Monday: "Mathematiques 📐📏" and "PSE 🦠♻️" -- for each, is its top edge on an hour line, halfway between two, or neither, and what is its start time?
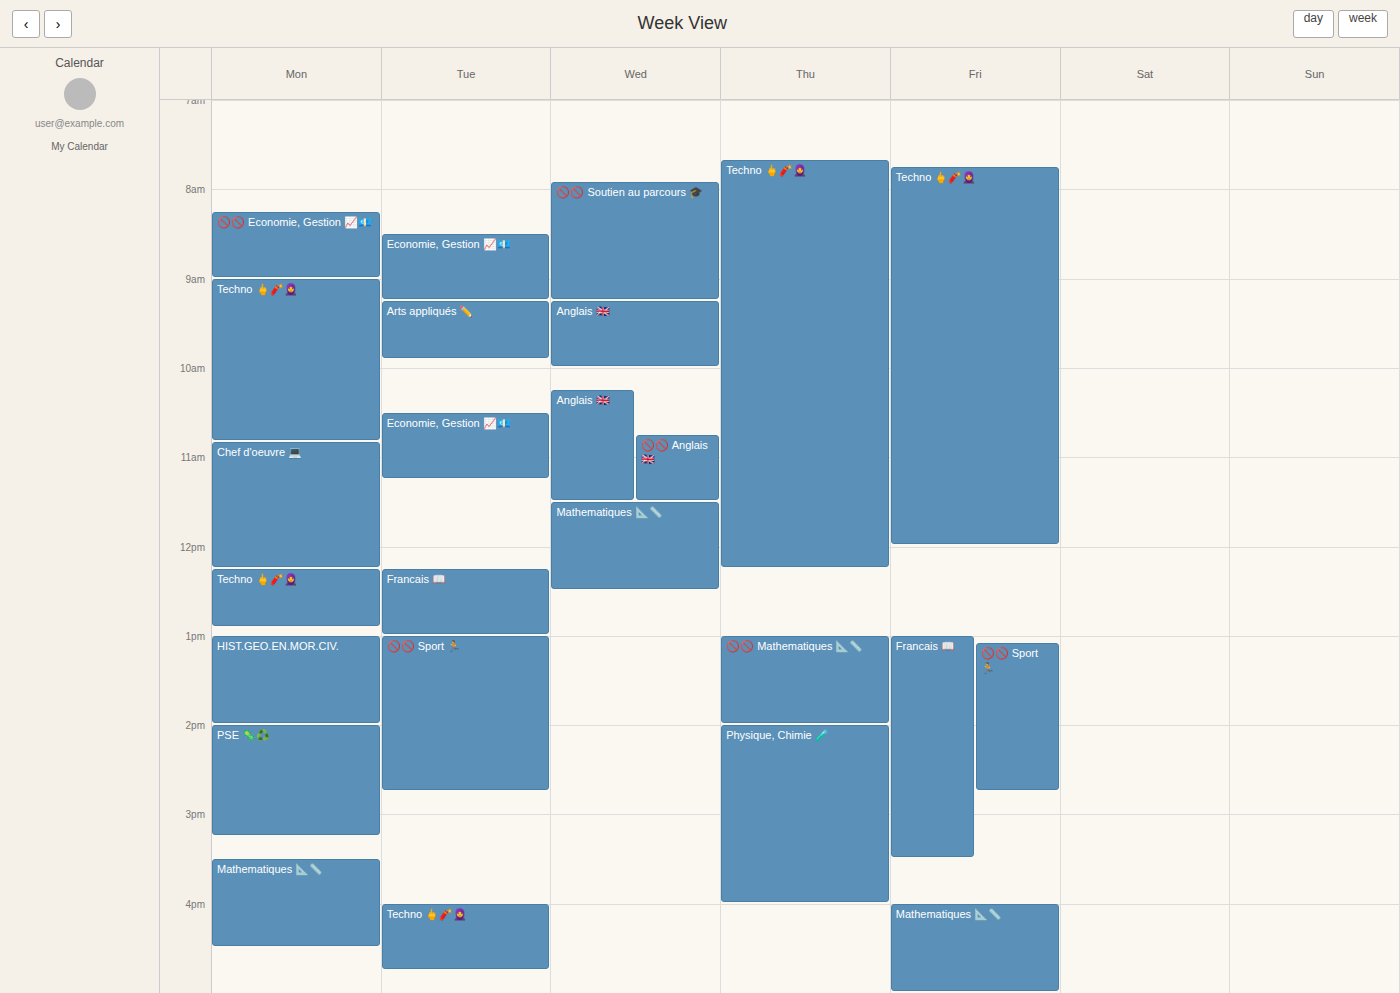
"Mathematiques 📐📏": 3:30 PM, halfway between the 3 PM and 4 PM lines. "PSE 🦠♻️": 2:00 PM, exactly on the 2 PM line.